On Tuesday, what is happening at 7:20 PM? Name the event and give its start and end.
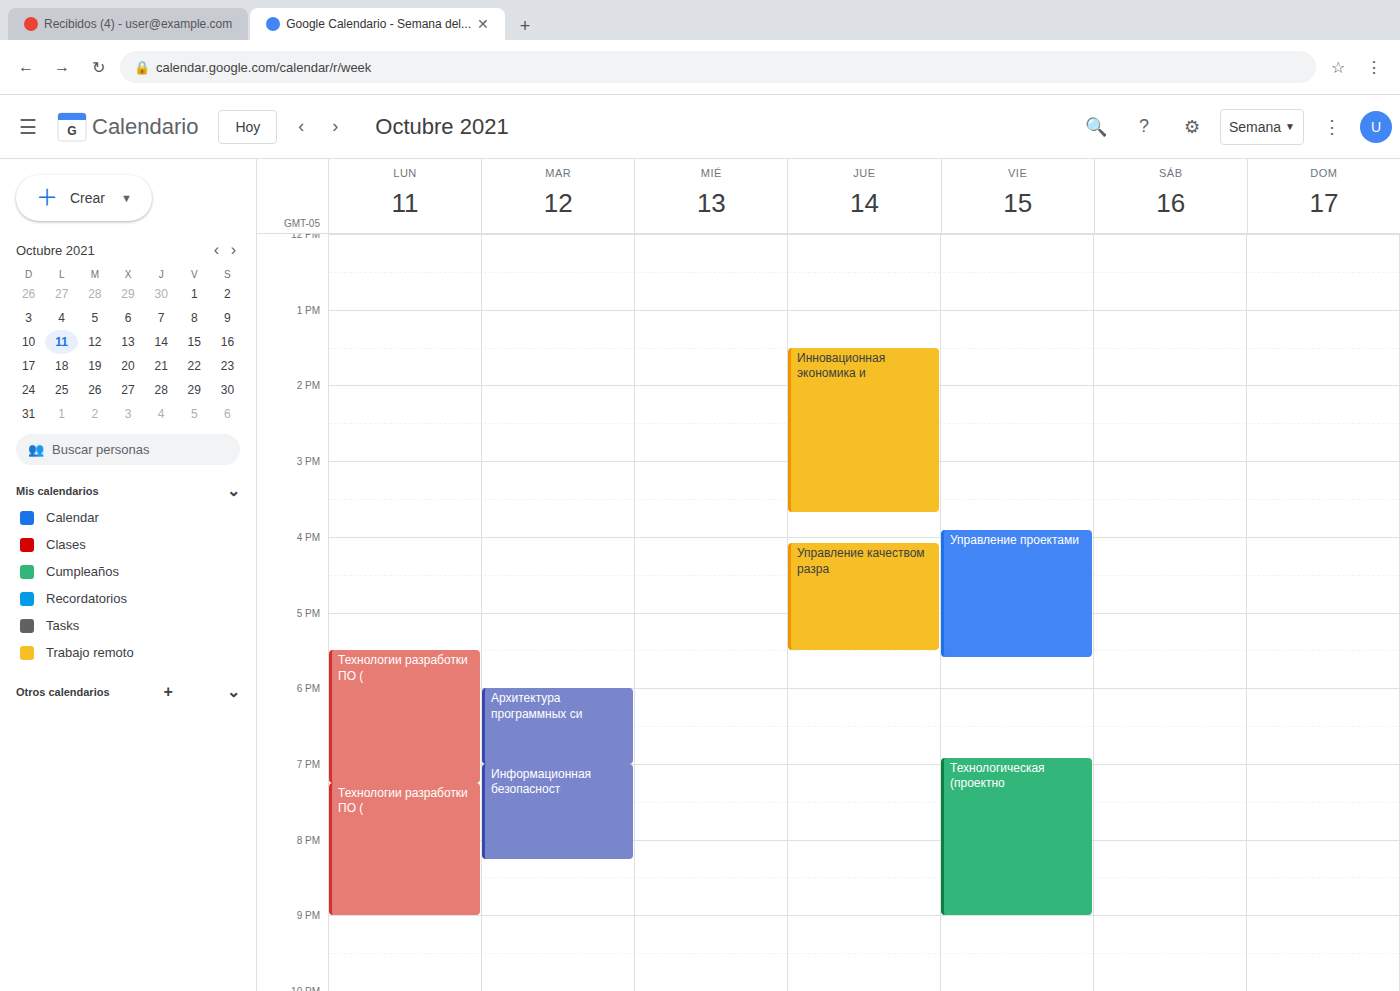
"Информационная безопасност", 7:00 PM to 8:15 PM